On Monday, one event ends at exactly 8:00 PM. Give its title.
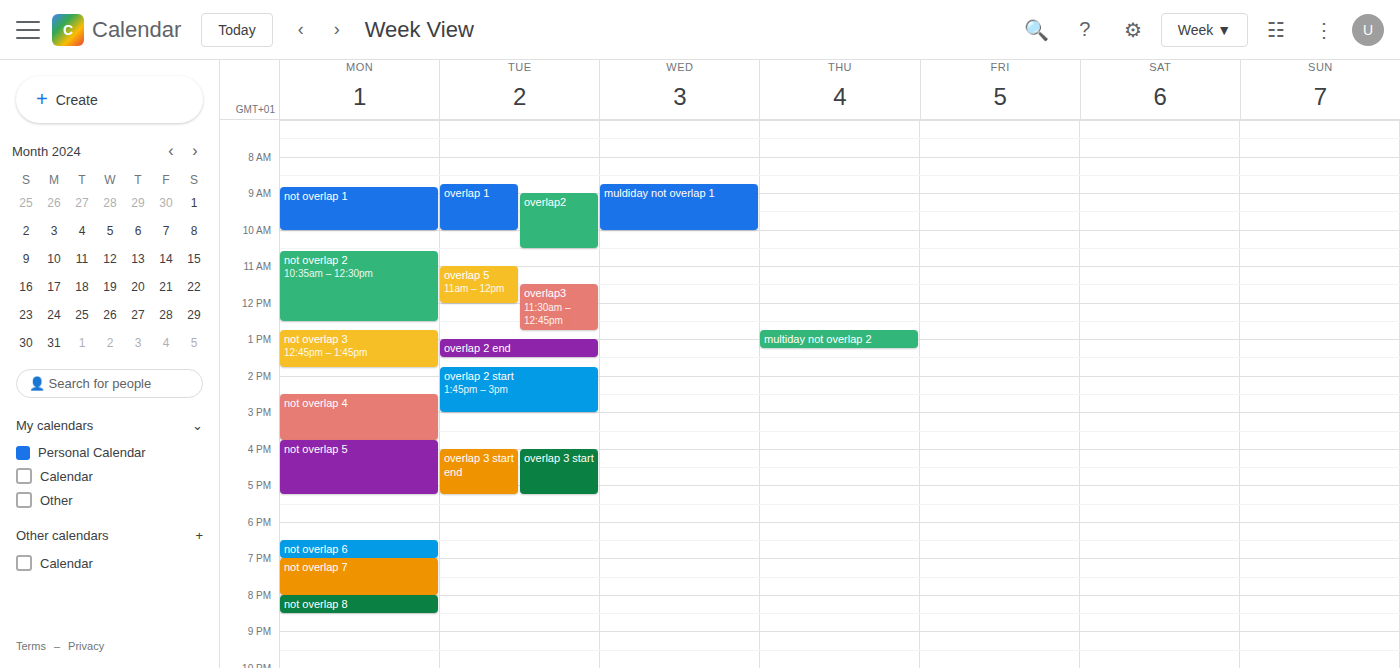
"not overlap 7"